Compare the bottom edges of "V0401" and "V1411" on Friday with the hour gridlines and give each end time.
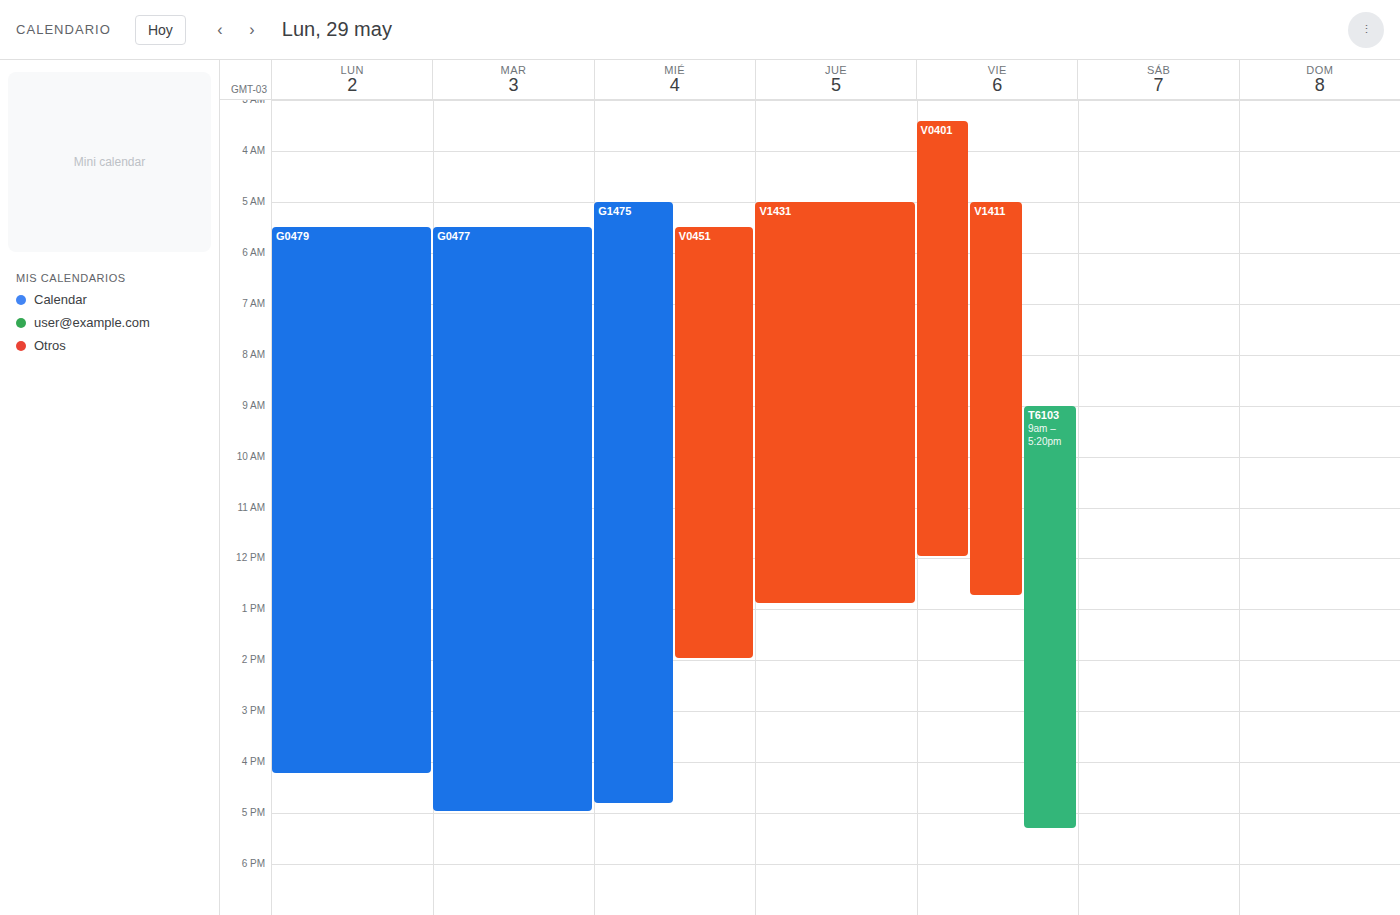
"V0401": 12:00 PM, exactly on the 12 PM line. "V1411": 12:45 PM, neither: three quarters of the way from the 12 PM line to the 1 PM line.